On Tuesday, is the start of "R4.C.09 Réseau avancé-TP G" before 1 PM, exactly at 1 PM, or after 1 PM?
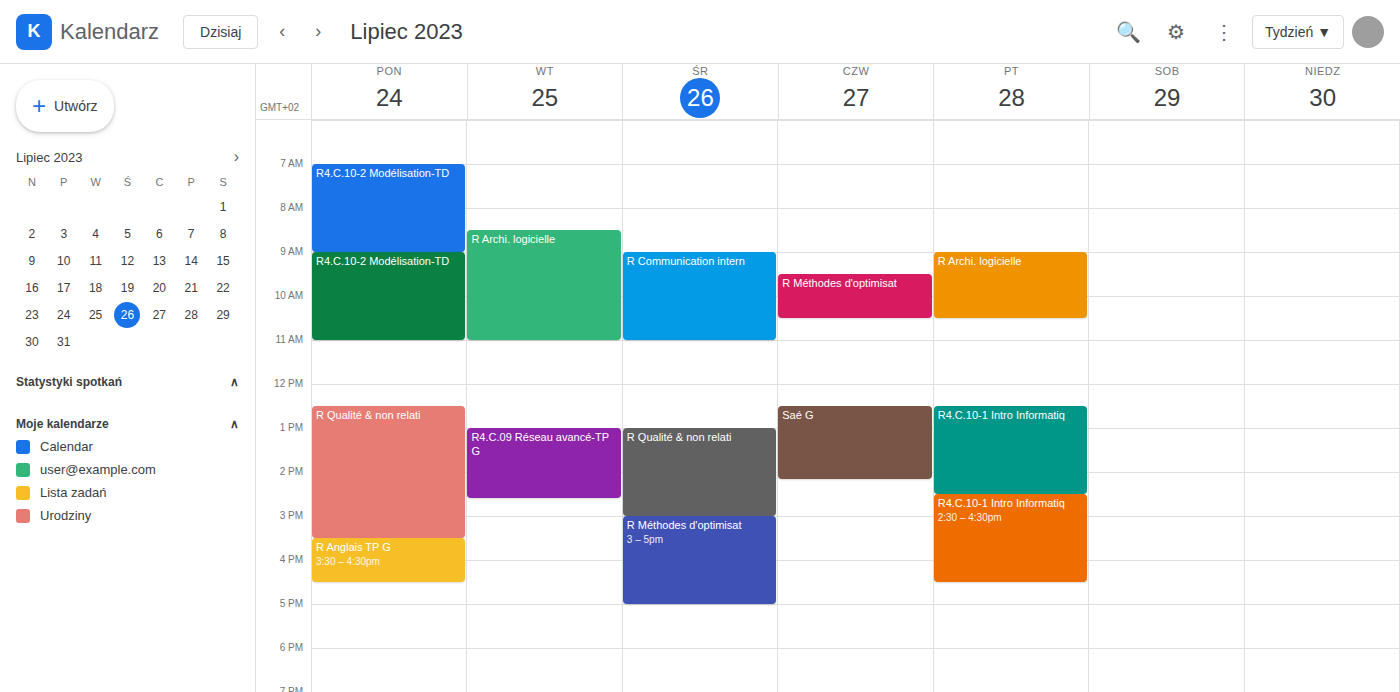
1:00 PM -- exactly at 1 PM, on the 1 PM line.